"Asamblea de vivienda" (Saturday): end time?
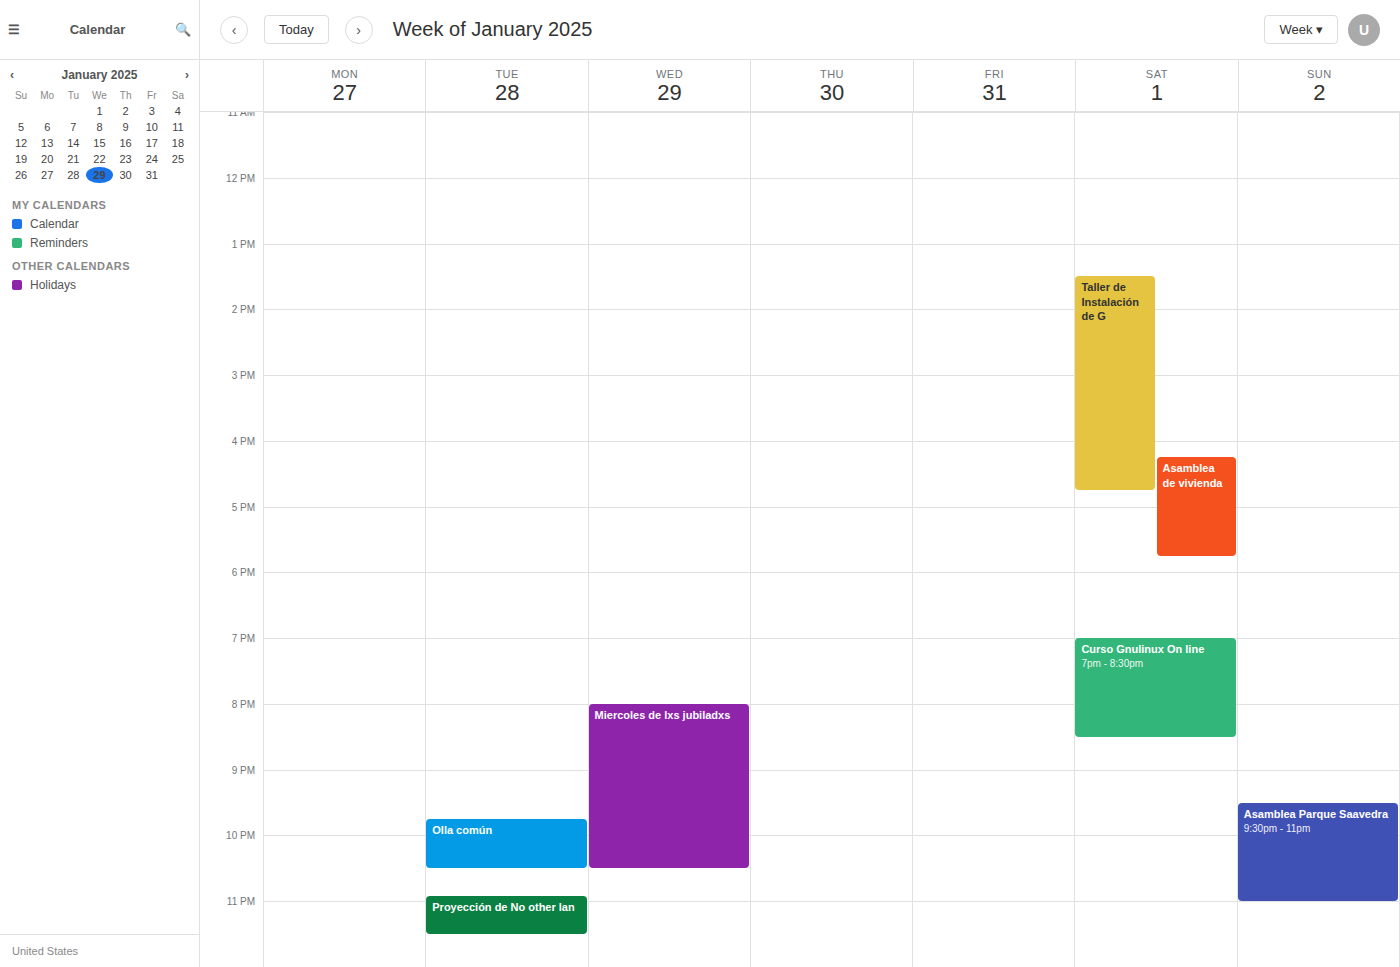
5:45 PM